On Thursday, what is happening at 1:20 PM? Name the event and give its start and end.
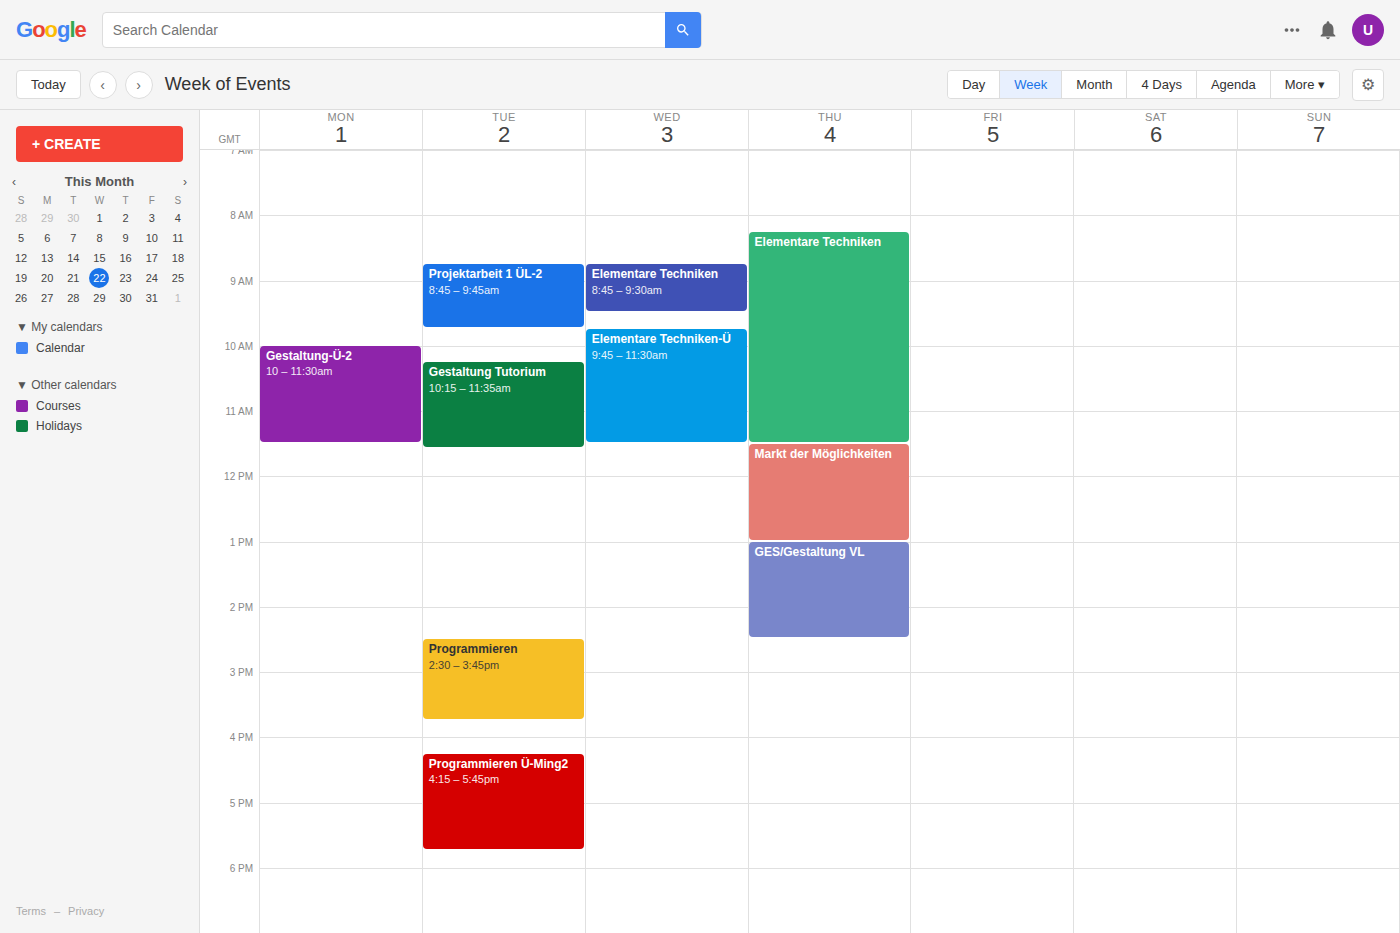
"GES/Gestaltung VL", 1:00 PM to 2:30 PM